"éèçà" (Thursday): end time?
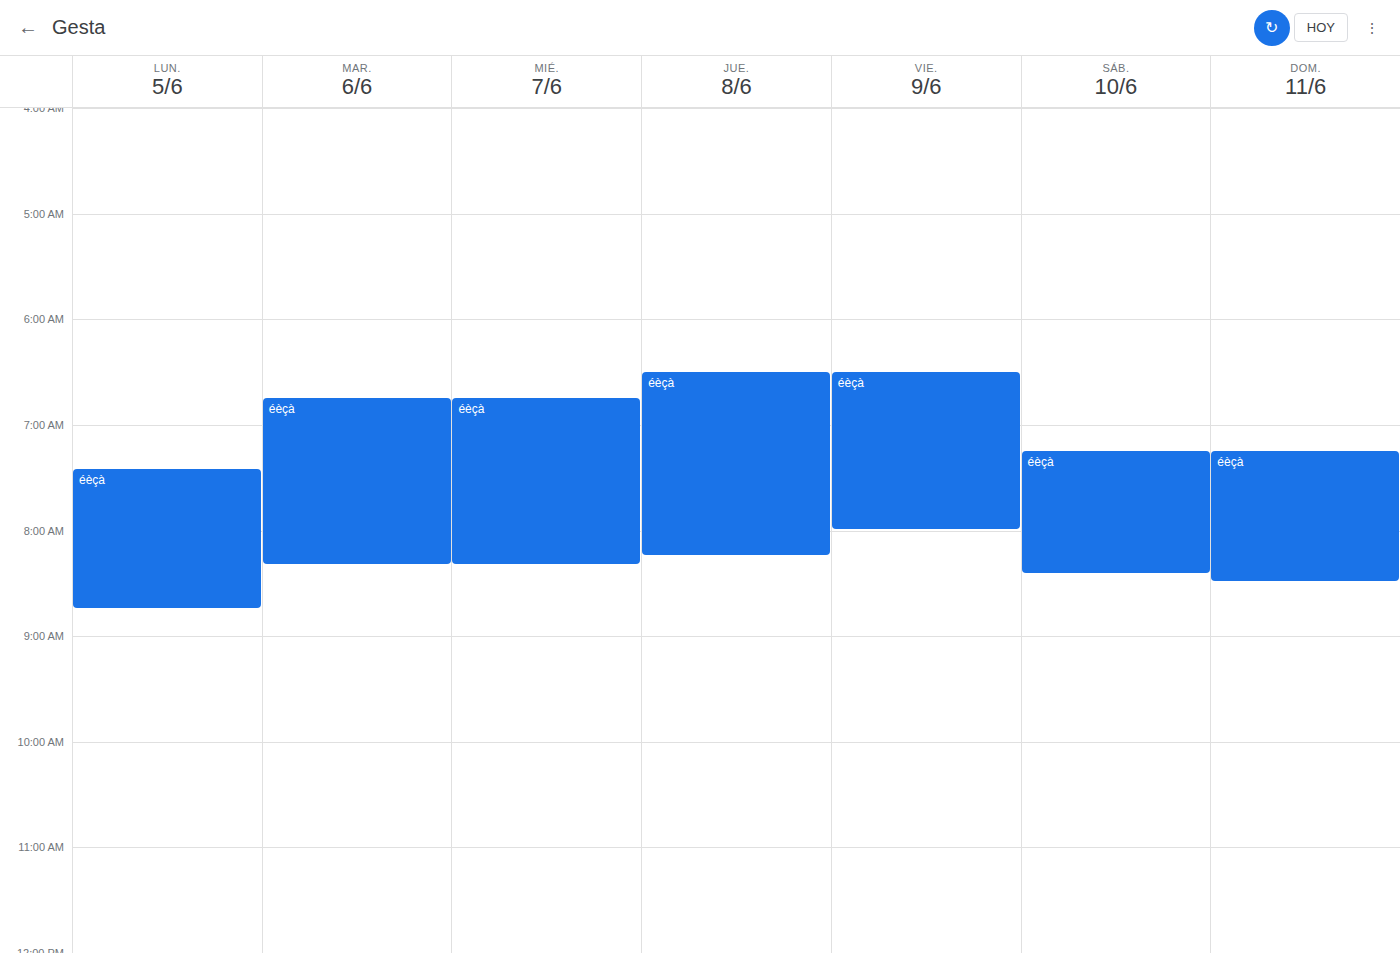
8:15 AM